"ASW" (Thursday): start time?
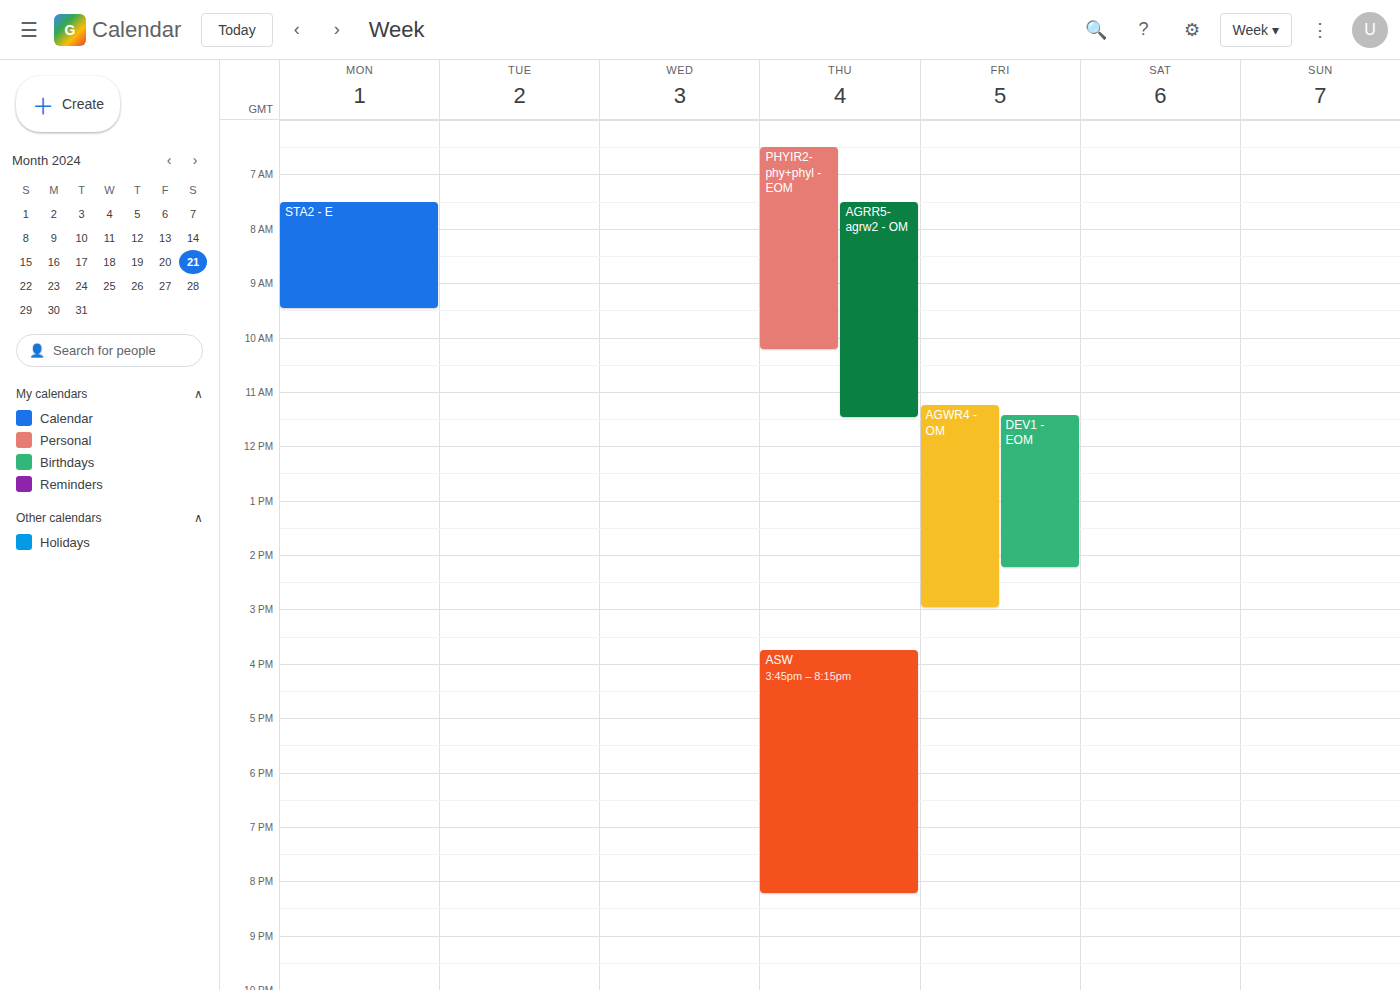
3:45 PM